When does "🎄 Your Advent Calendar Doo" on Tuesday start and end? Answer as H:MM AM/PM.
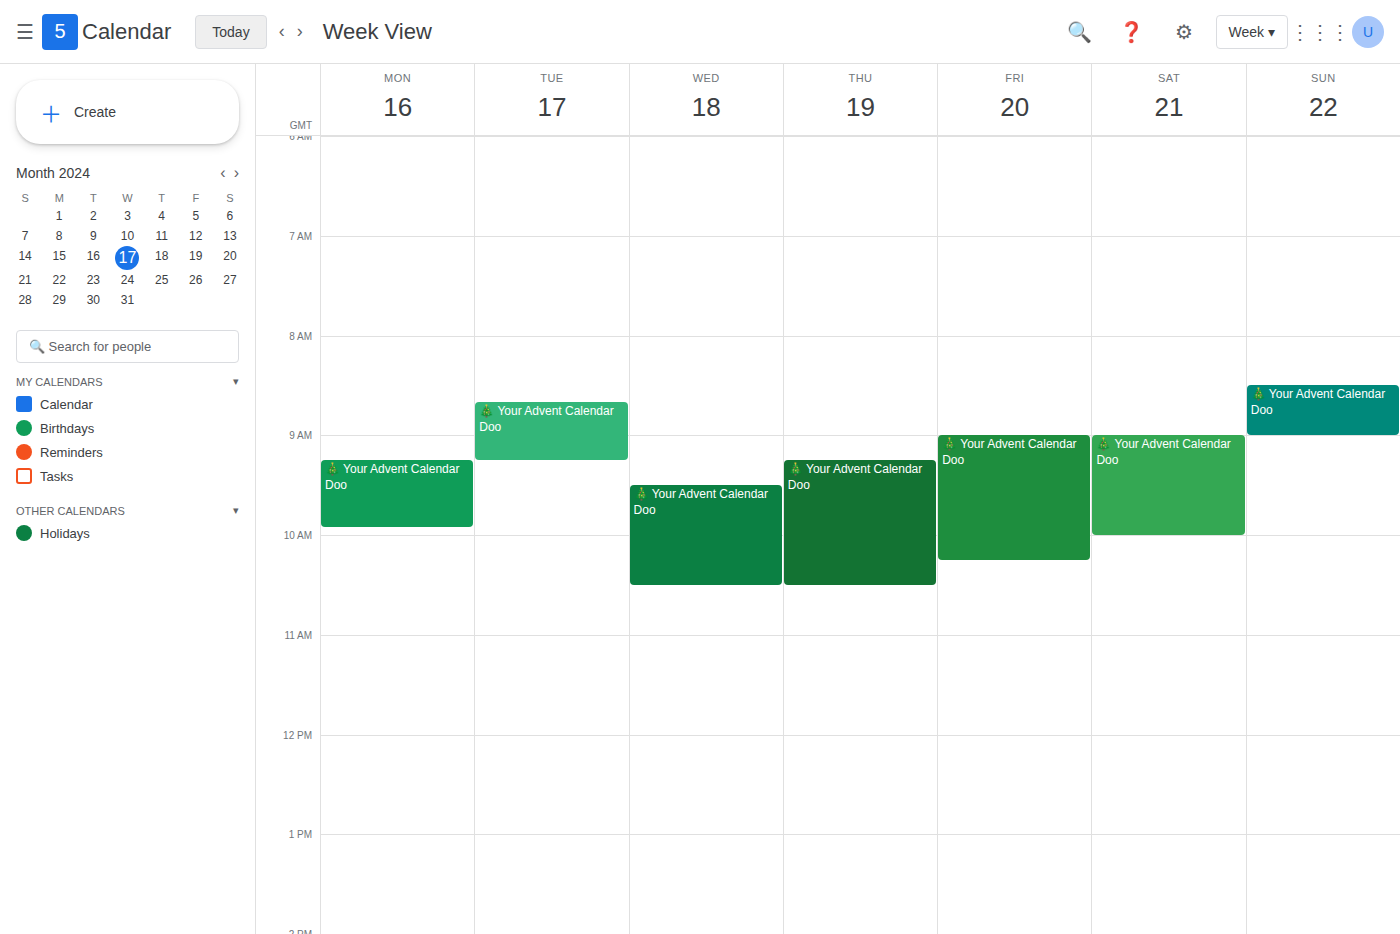
8:40 AM to 9:15 AM